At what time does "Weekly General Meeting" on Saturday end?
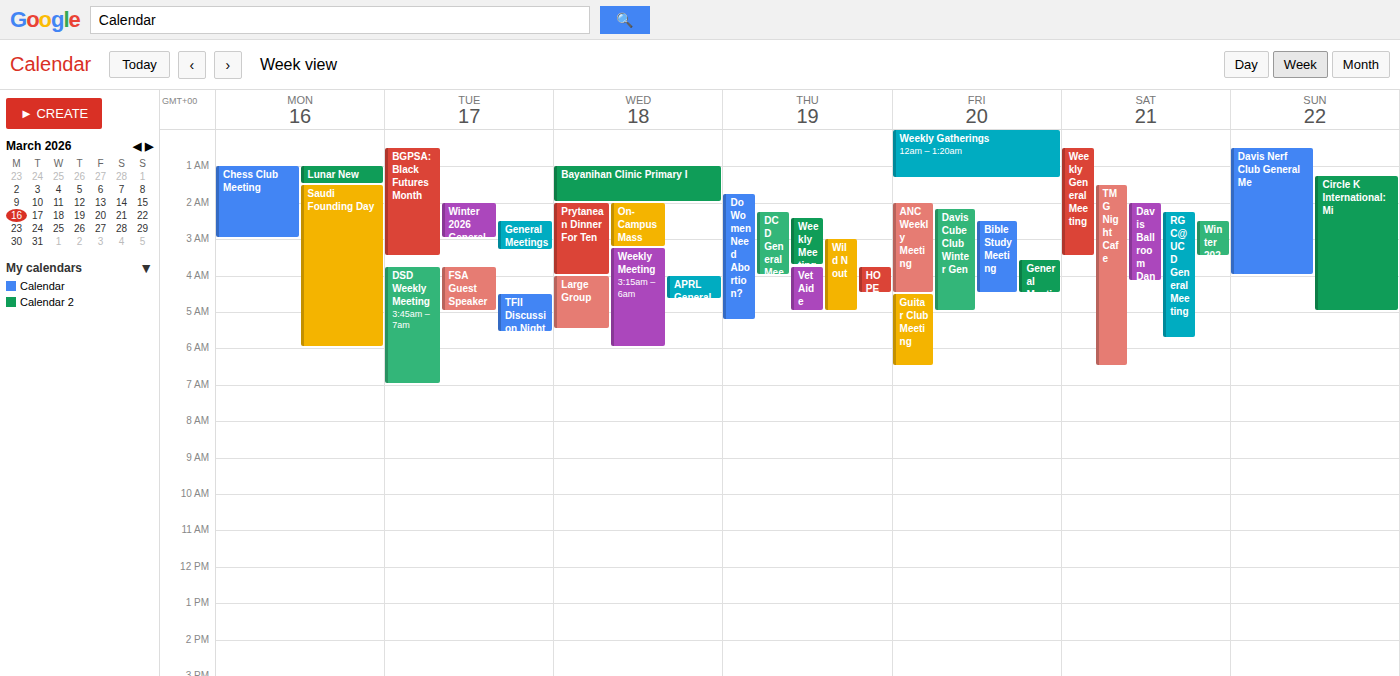
3:30 AM